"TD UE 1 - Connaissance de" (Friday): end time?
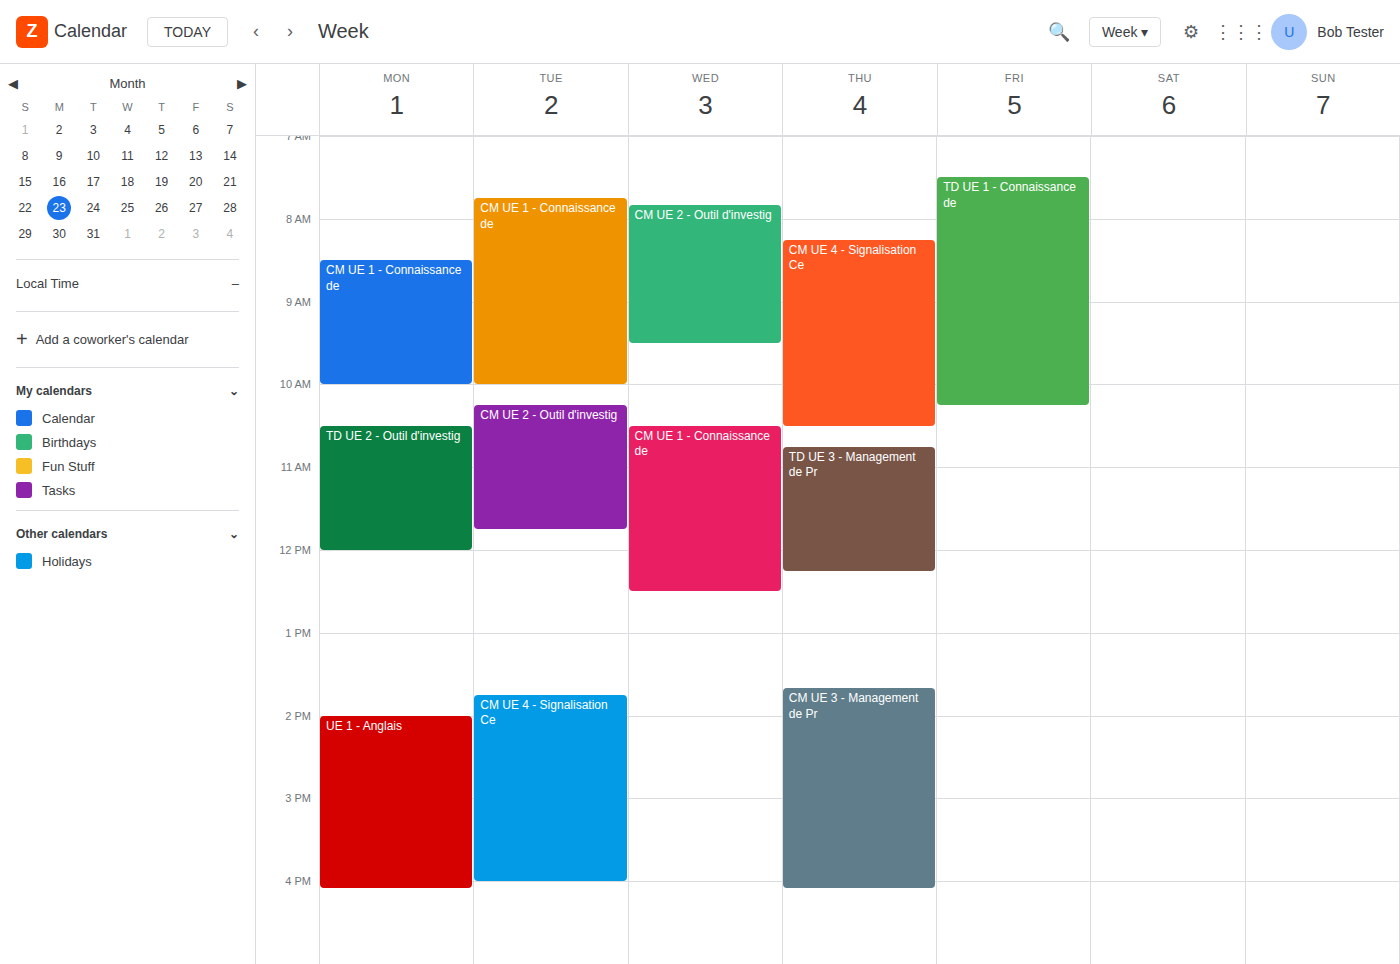
10:15